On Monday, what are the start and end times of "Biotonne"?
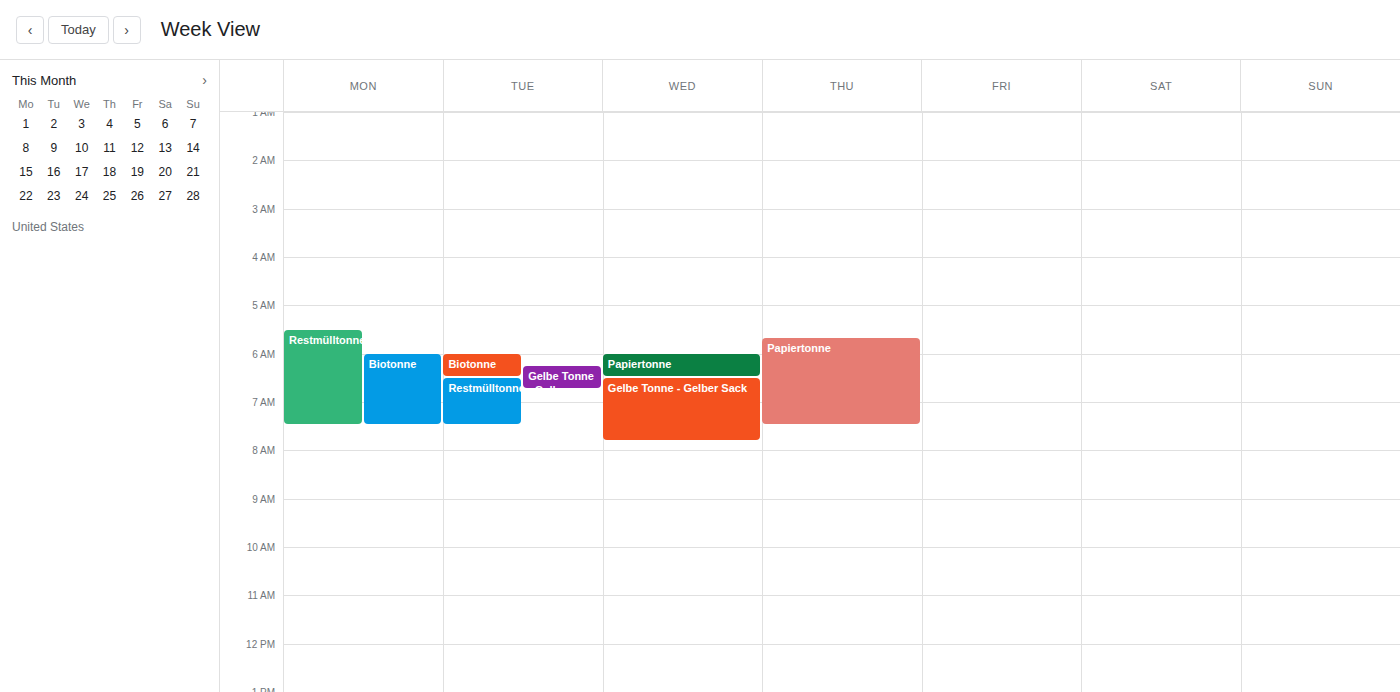
6:00 AM to 7:30 AM